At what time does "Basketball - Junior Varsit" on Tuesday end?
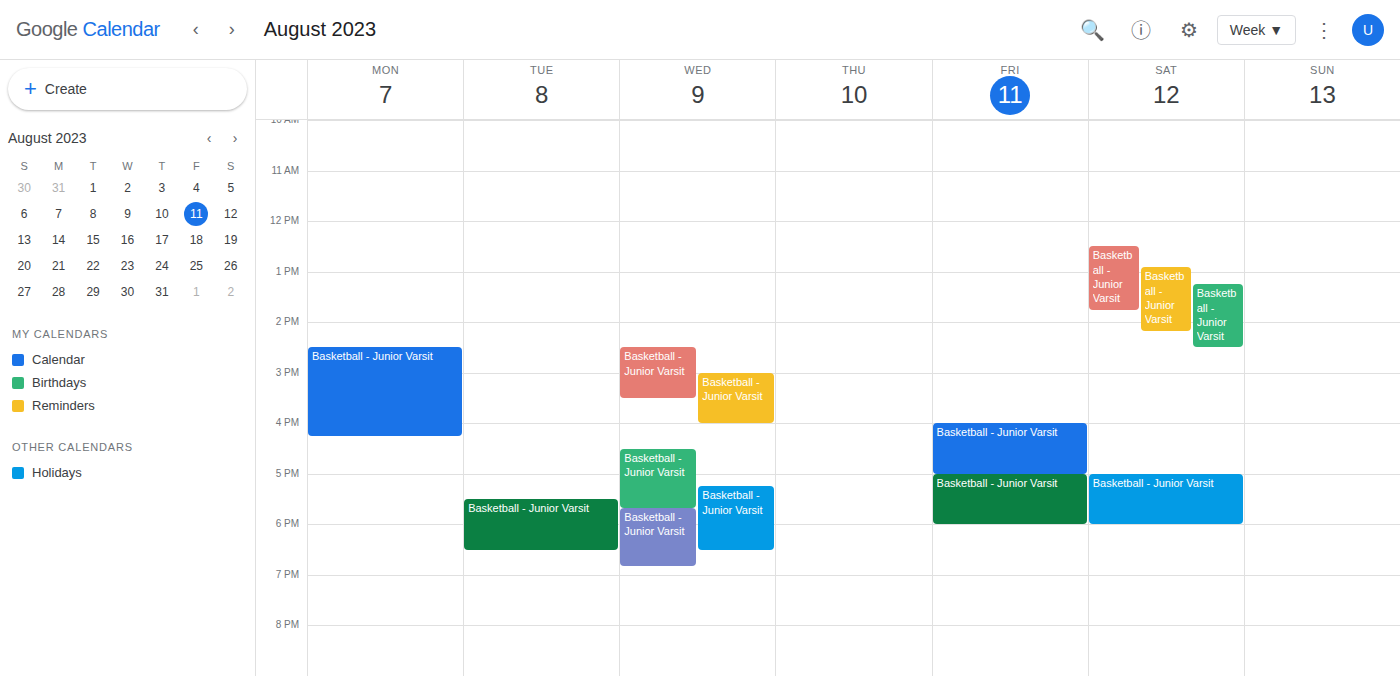
6:30 PM